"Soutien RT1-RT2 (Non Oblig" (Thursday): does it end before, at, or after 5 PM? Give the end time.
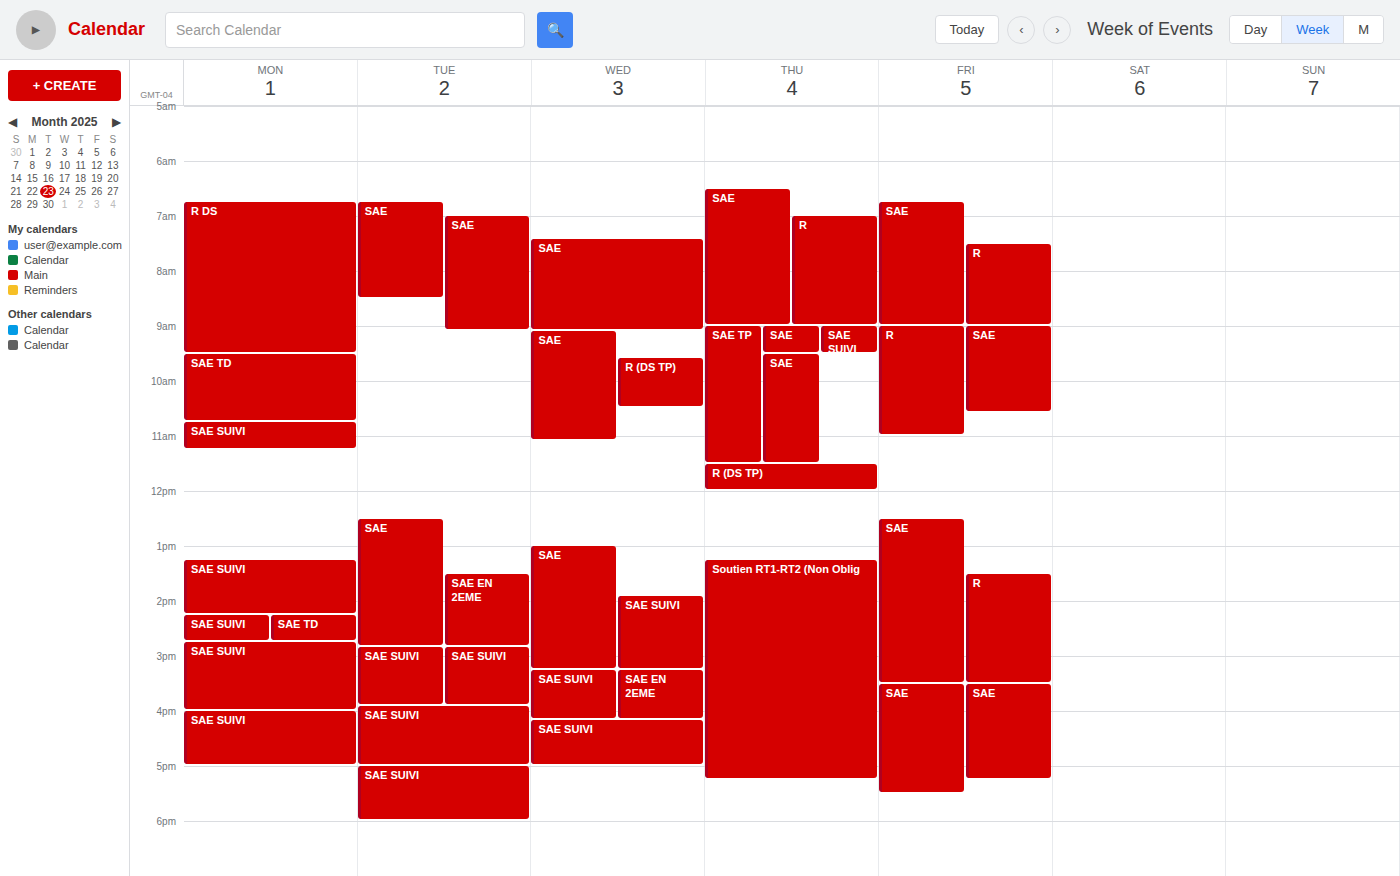
5:15 PM -- after 5 PM, 15 minutes below the 5 PM line.